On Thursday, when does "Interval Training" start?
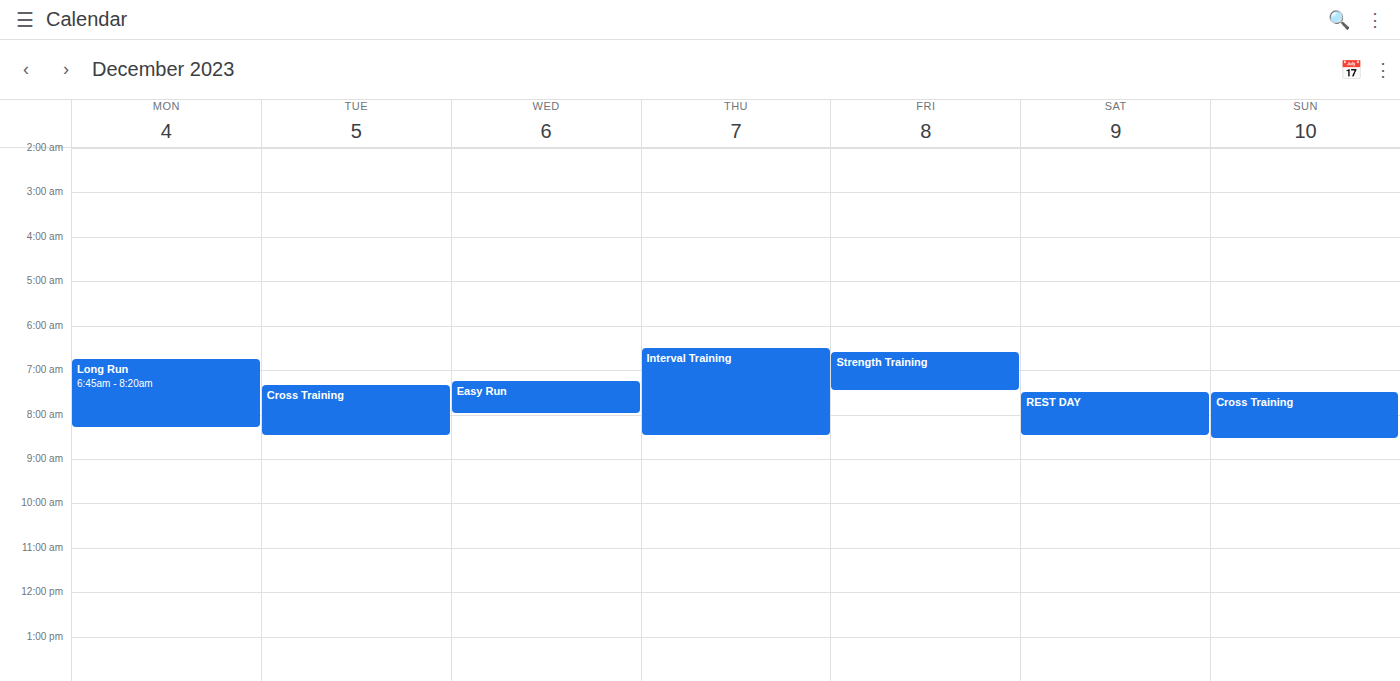
6:30 AM